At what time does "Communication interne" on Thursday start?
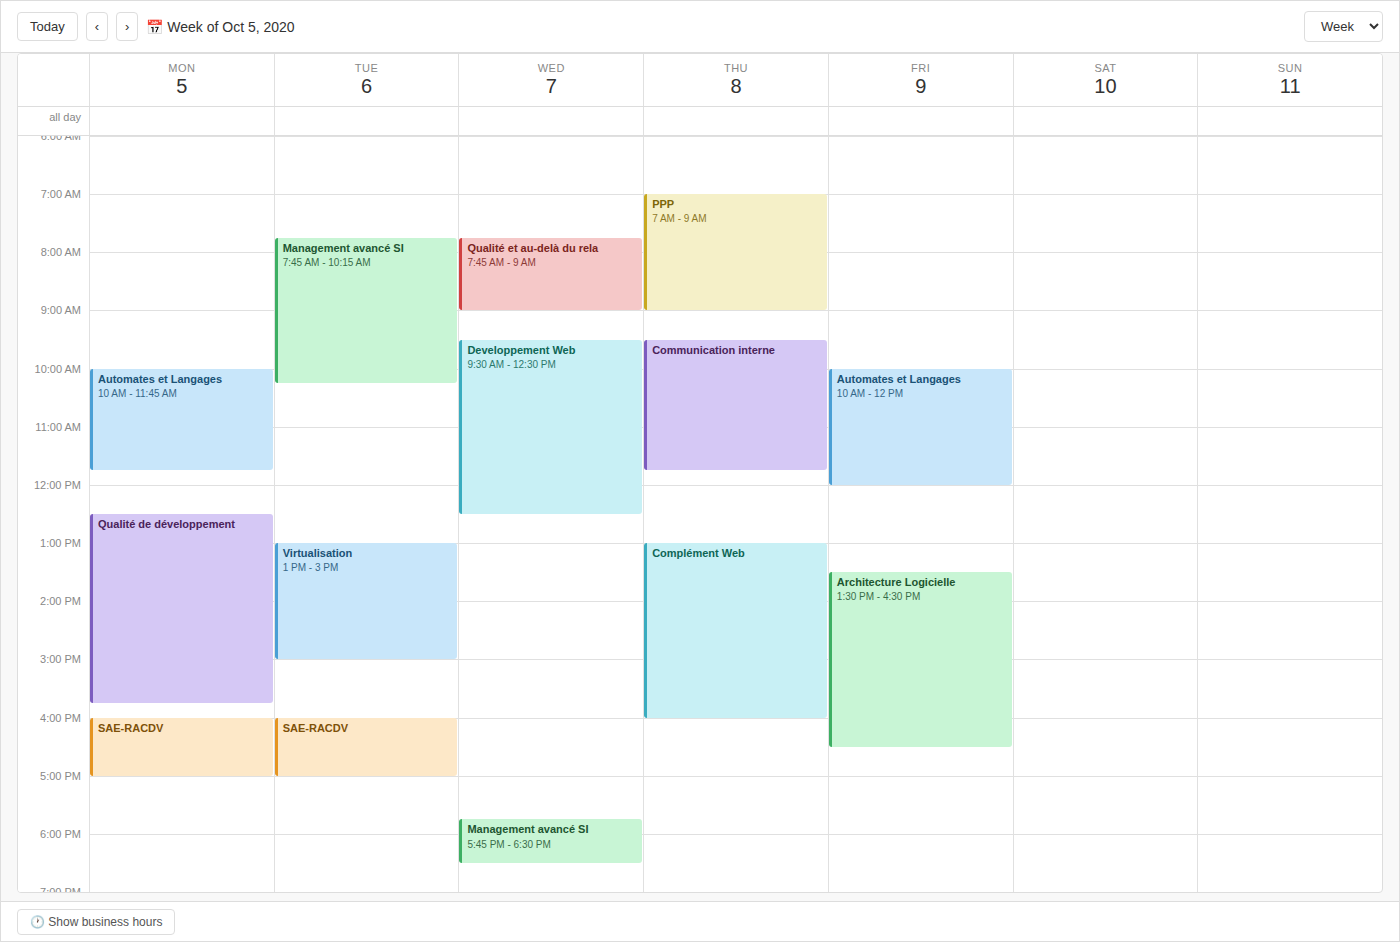
9:30 AM